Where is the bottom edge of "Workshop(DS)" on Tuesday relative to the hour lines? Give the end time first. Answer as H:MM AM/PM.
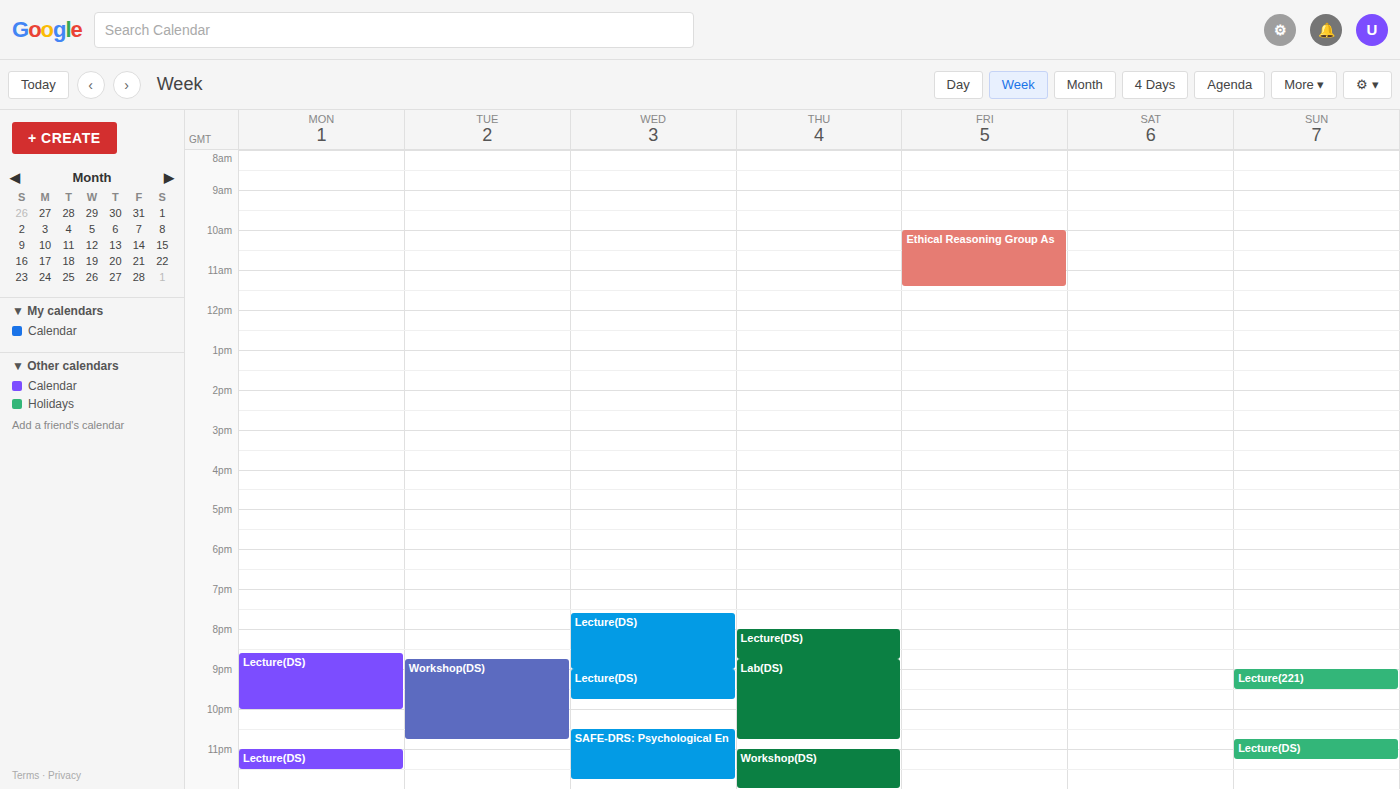
10:45 PM -- neither: three quarters of the way from the 10 PM line to the 11 PM line.